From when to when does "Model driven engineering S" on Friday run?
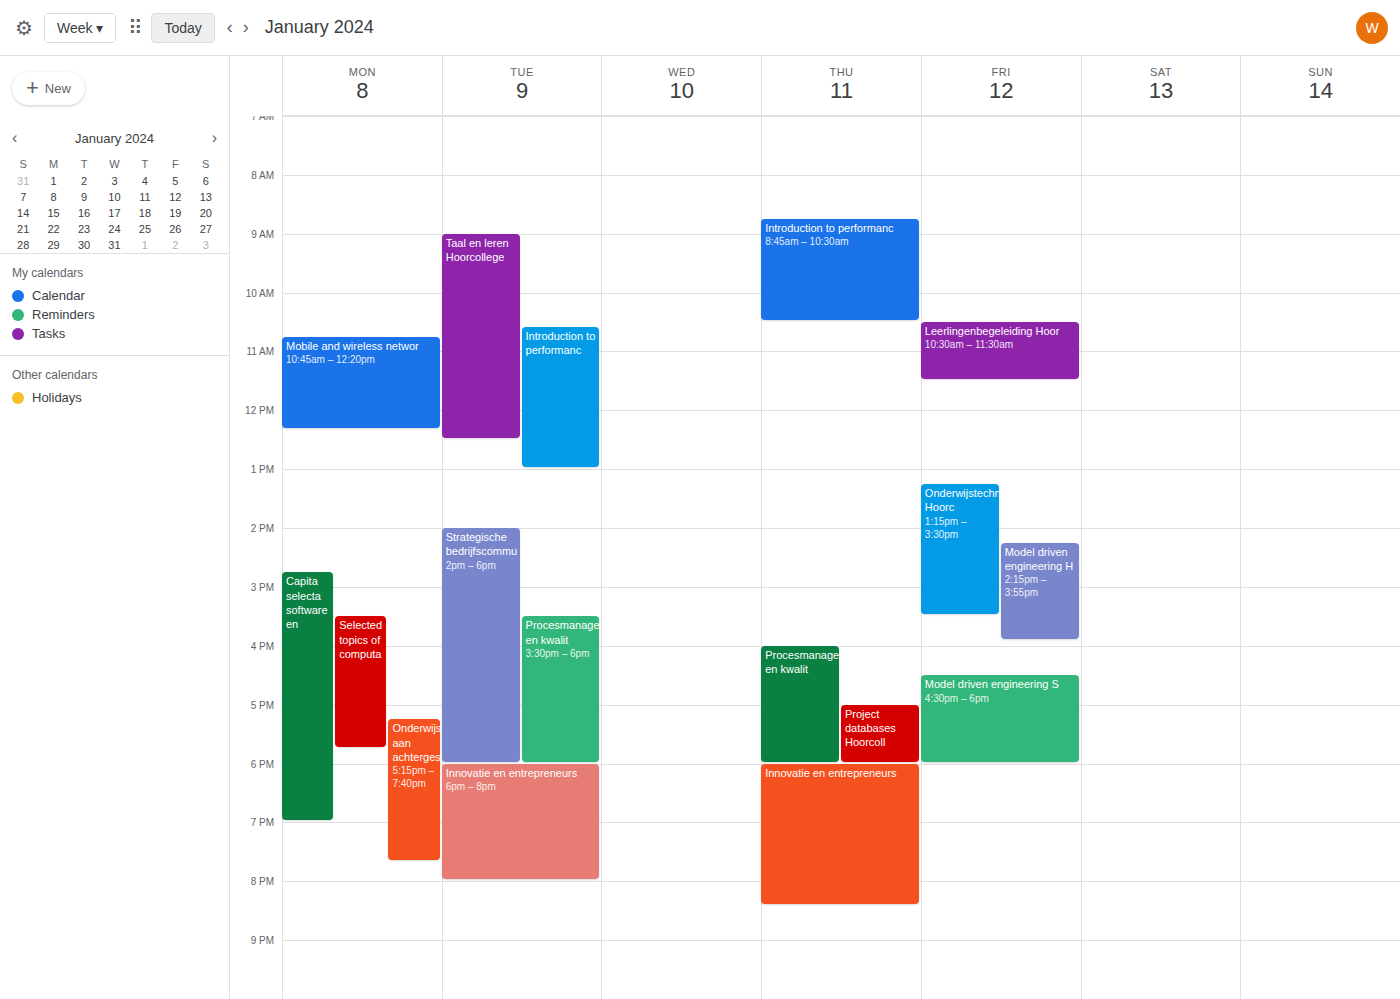
4:30 PM to 6:00 PM